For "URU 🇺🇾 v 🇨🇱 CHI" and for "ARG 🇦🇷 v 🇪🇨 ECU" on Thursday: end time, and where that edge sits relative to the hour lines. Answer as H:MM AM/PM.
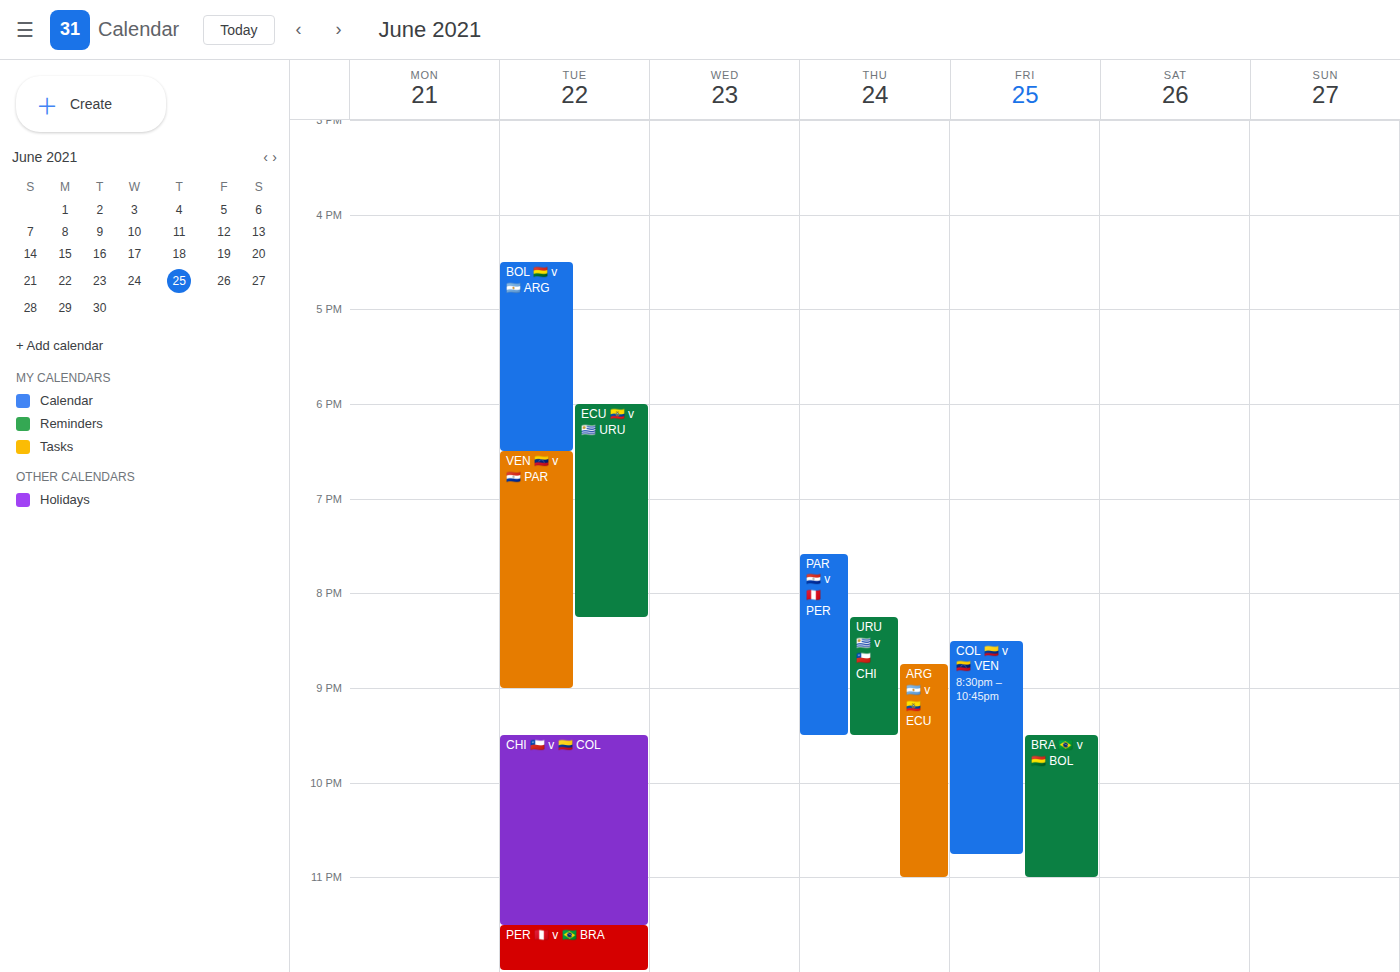
"URU 🇺🇾 v 🇨🇱 CHI": 9:30 PM, halfway between the 9 PM and 10 PM lines. "ARG 🇦🇷 v 🇪🇨 ECU": 11:00 PM, exactly on the 11 PM line.